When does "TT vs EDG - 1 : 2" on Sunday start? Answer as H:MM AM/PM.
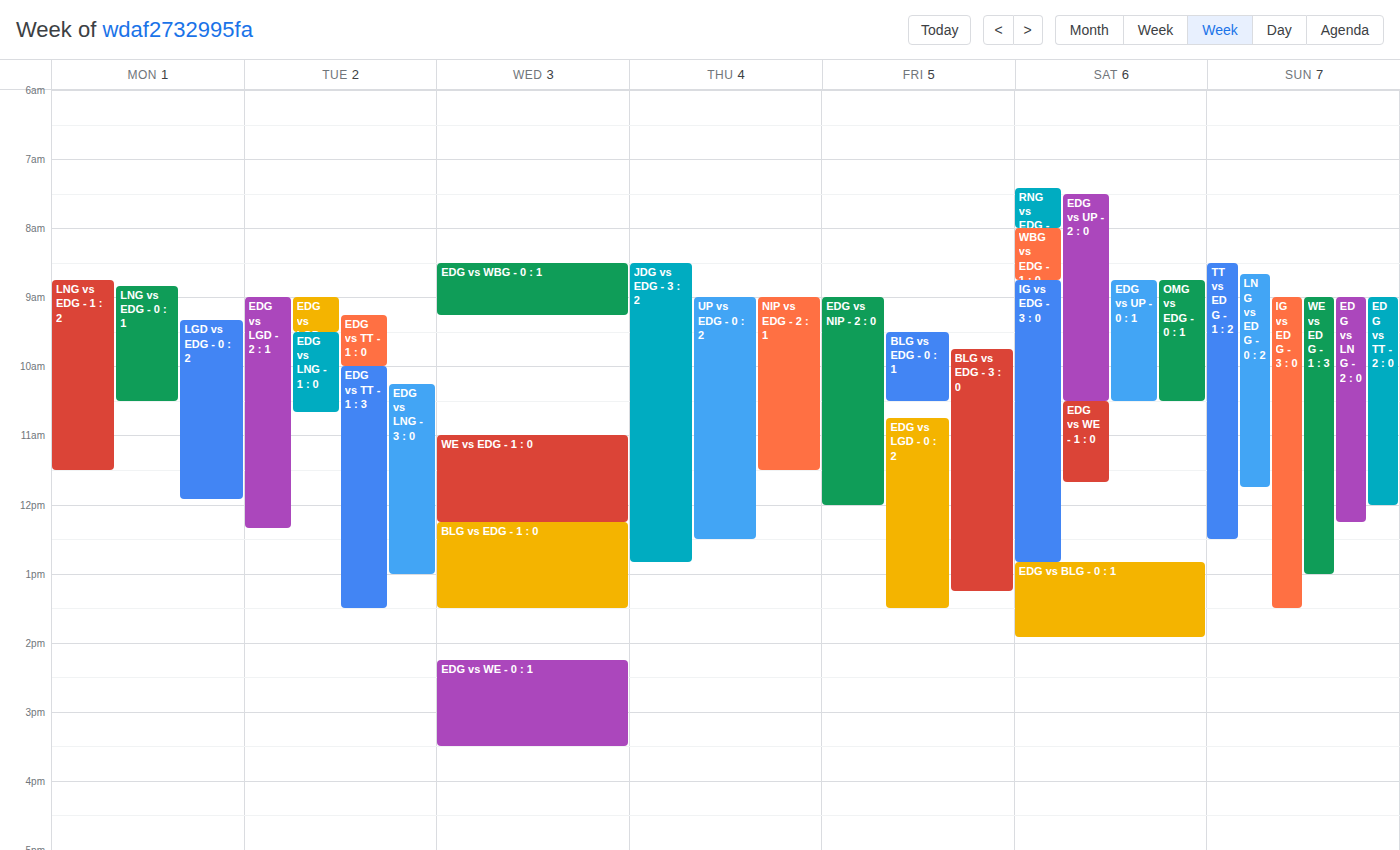
8:30 AM